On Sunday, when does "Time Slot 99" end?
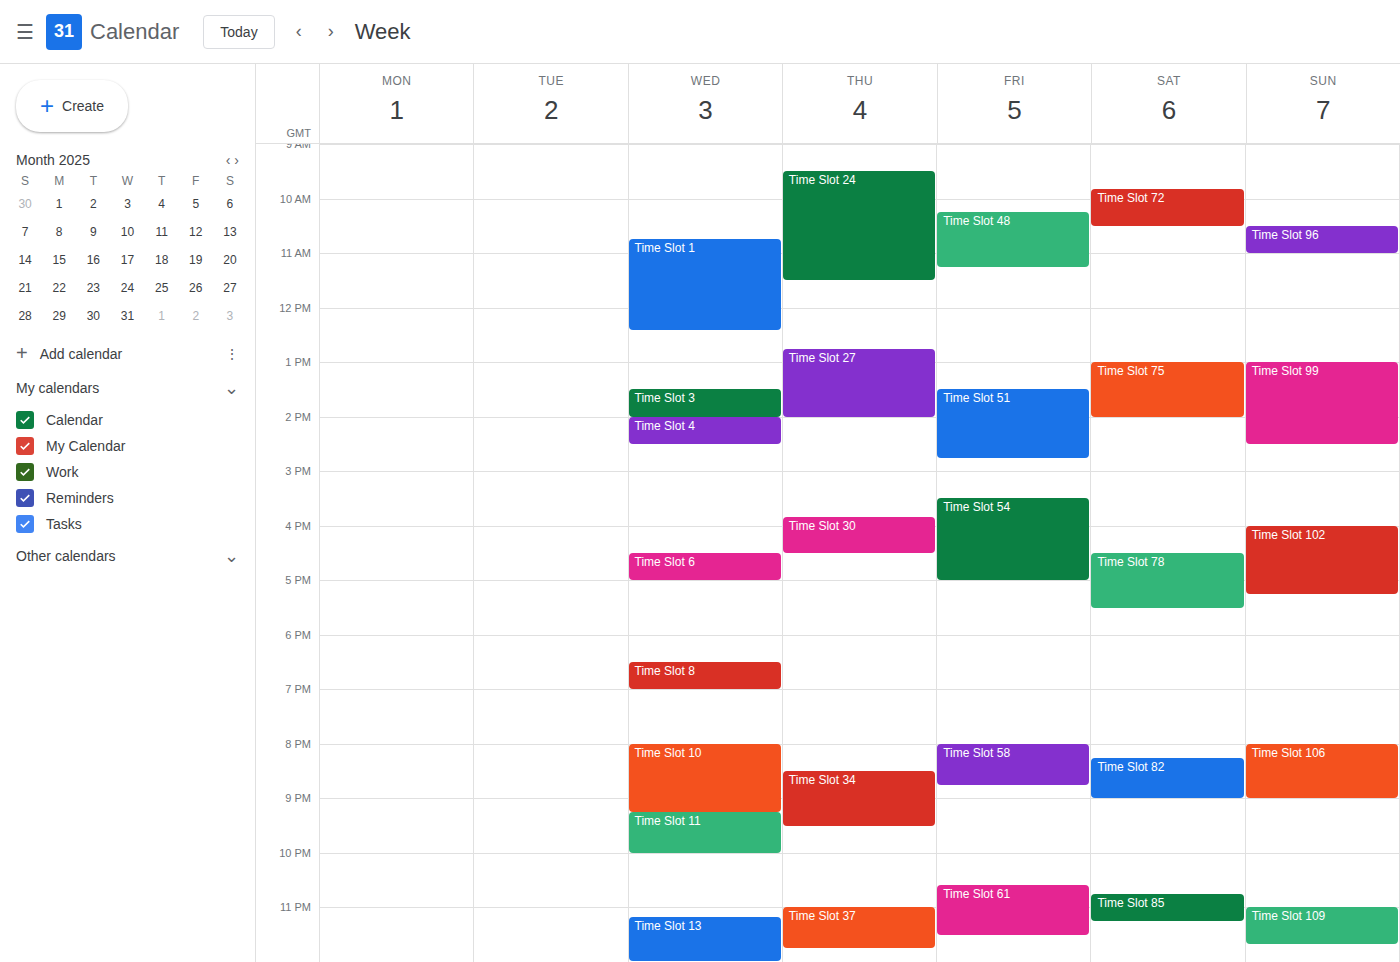
2:30 PM